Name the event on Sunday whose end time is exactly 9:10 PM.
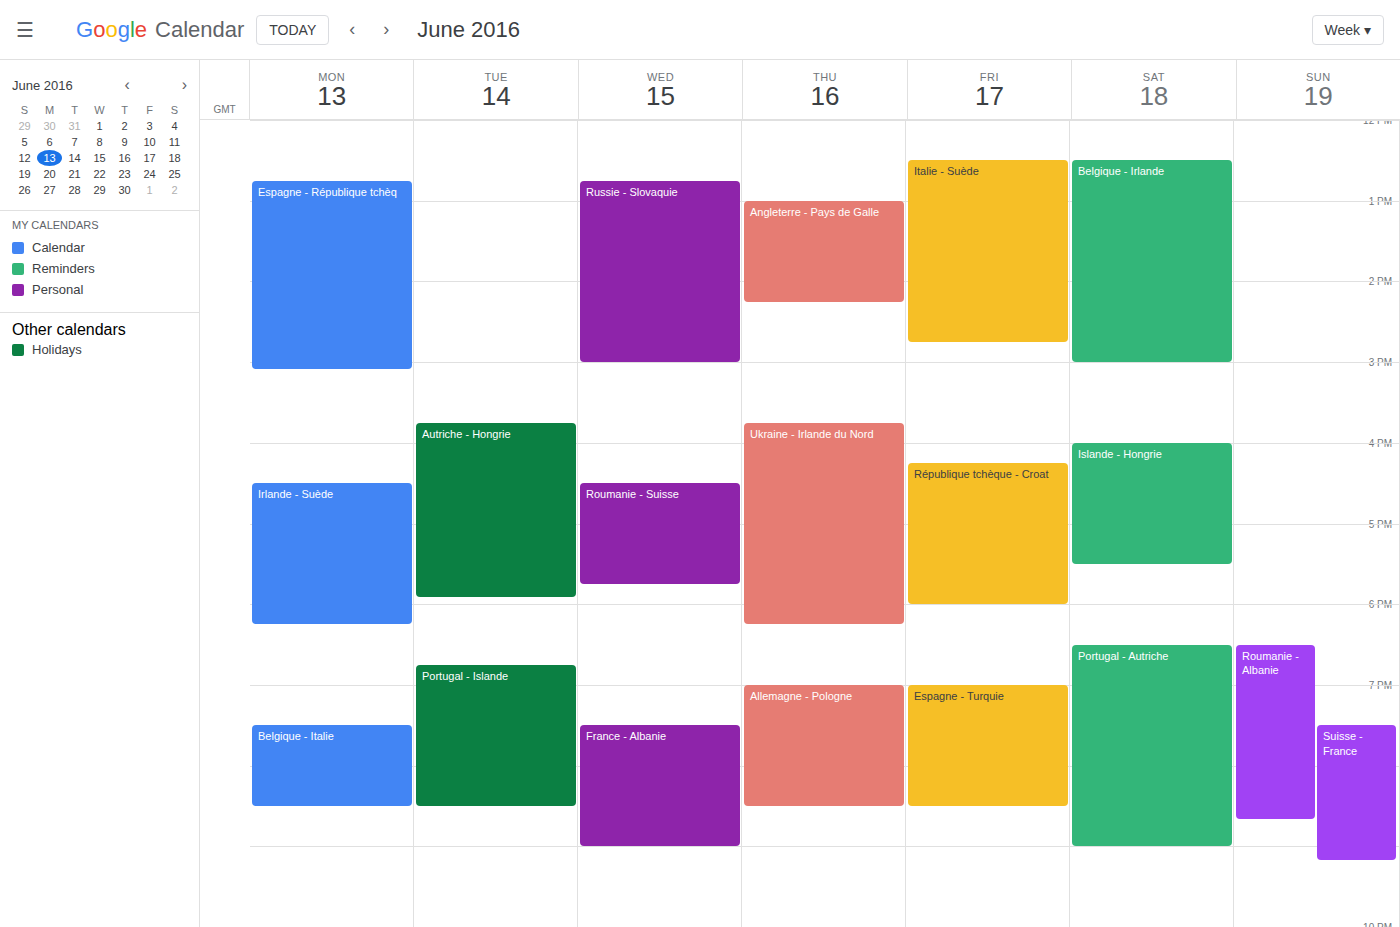
"Suisse - France"